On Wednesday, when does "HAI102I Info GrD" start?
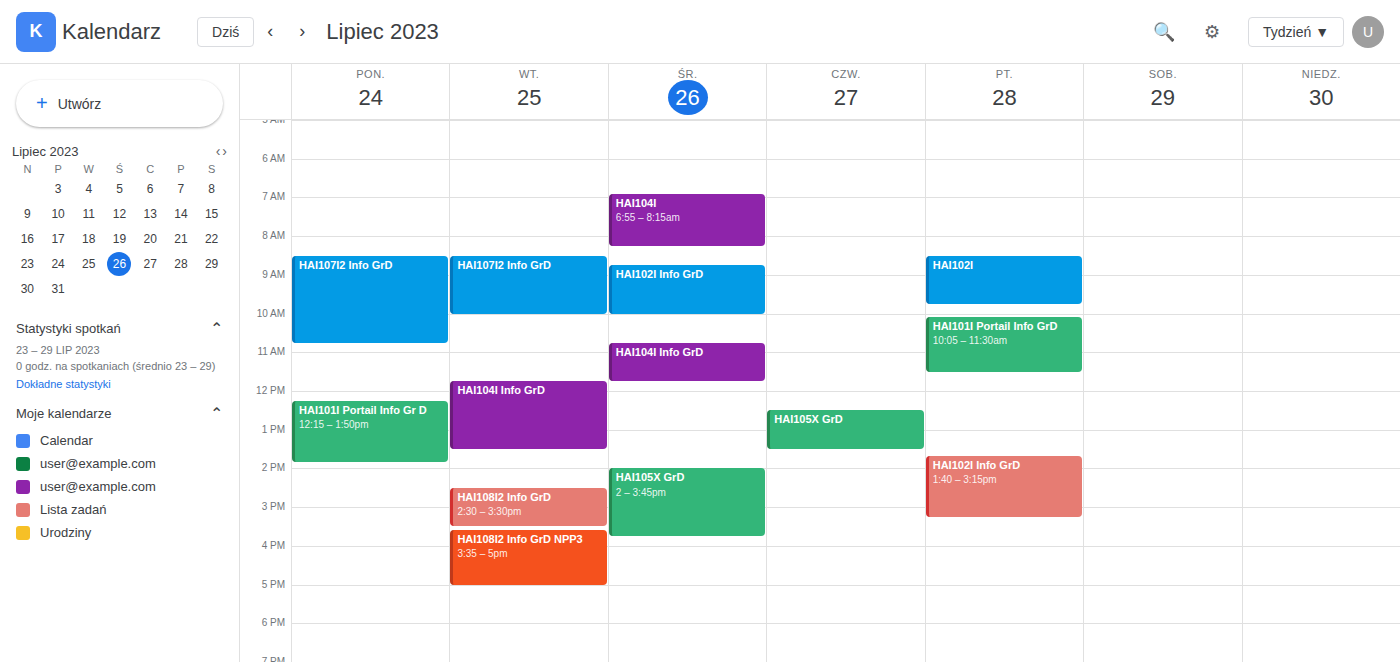
8:45 AM